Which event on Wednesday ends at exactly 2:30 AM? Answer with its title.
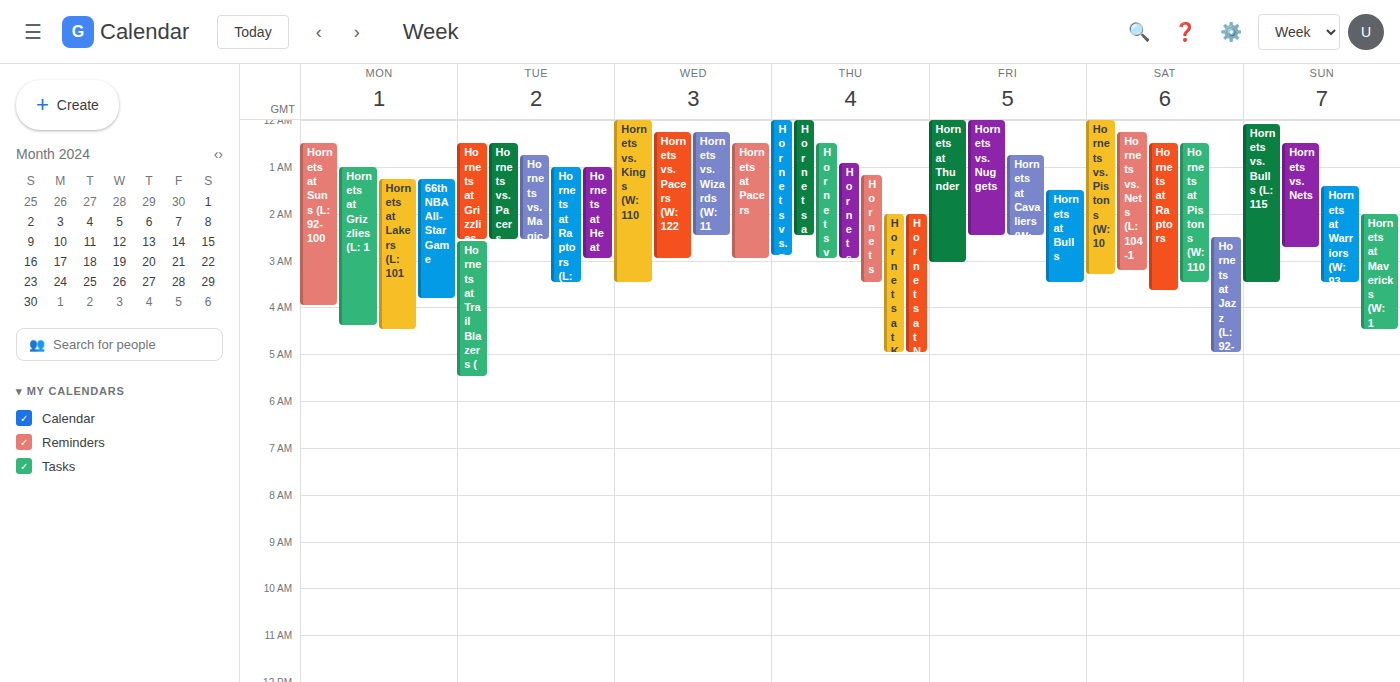
"Hornets vs. Wizards (W: 11"